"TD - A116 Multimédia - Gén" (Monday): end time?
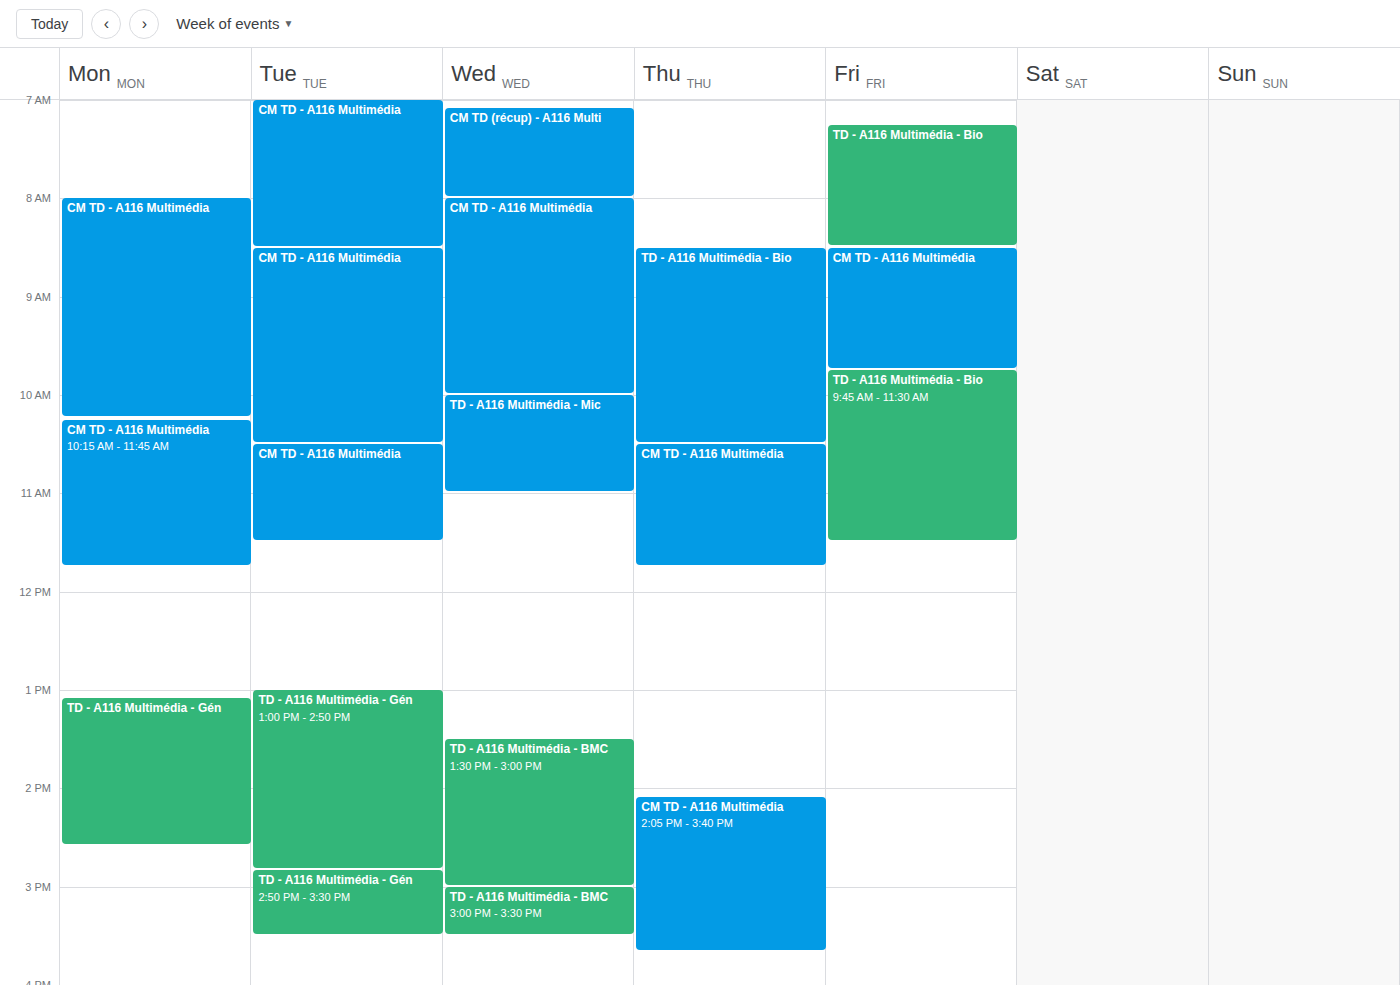
2:35 PM